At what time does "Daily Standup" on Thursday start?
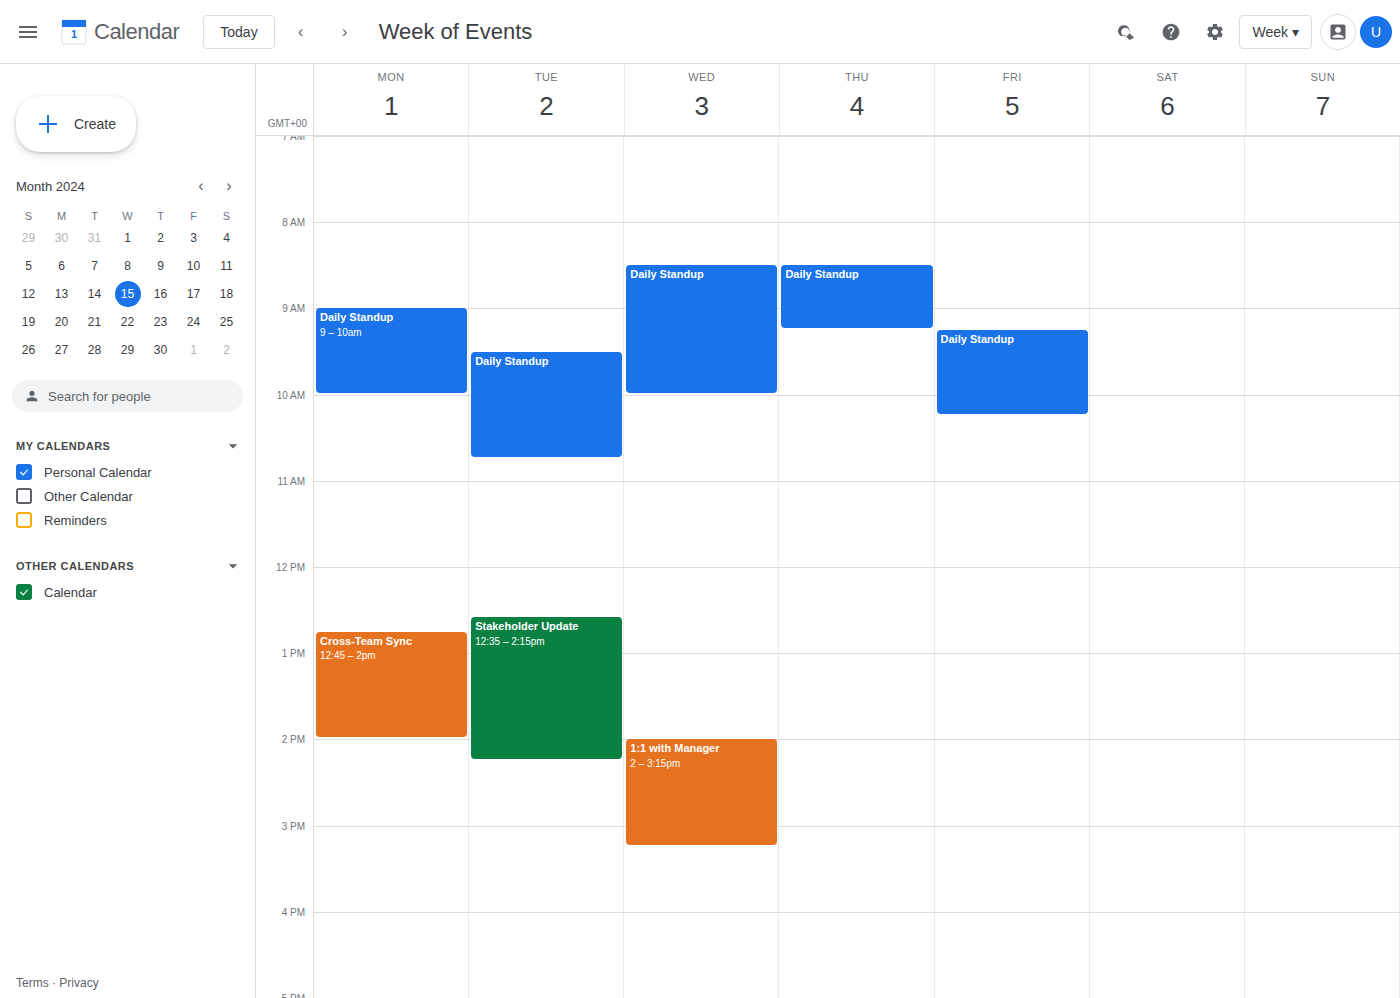
08:30